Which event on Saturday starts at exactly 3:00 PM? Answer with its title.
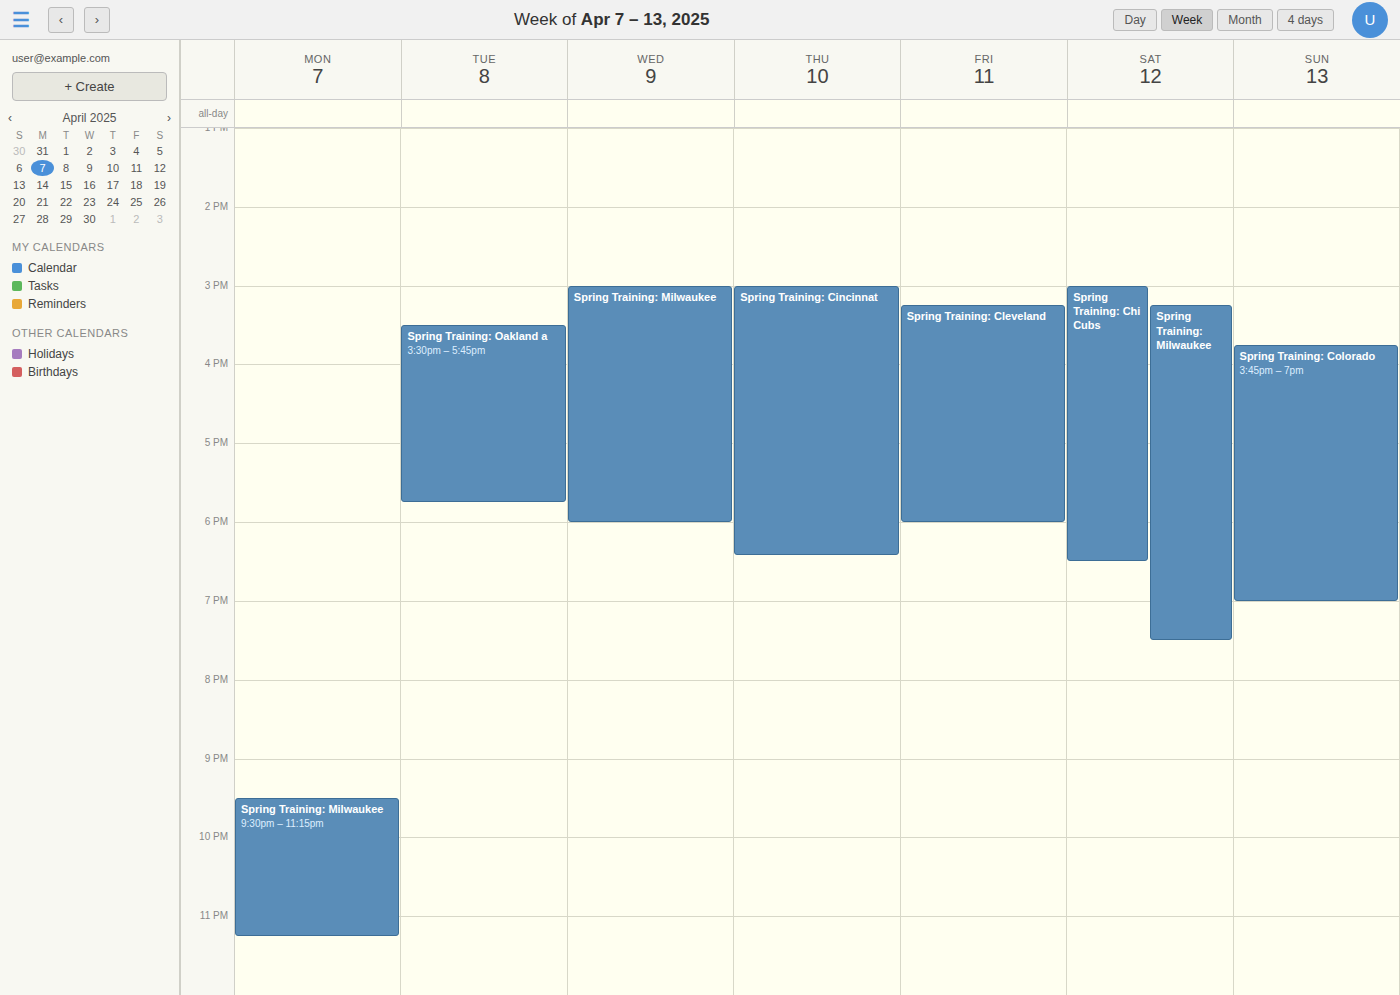
"Spring Training: Chi Cubs"